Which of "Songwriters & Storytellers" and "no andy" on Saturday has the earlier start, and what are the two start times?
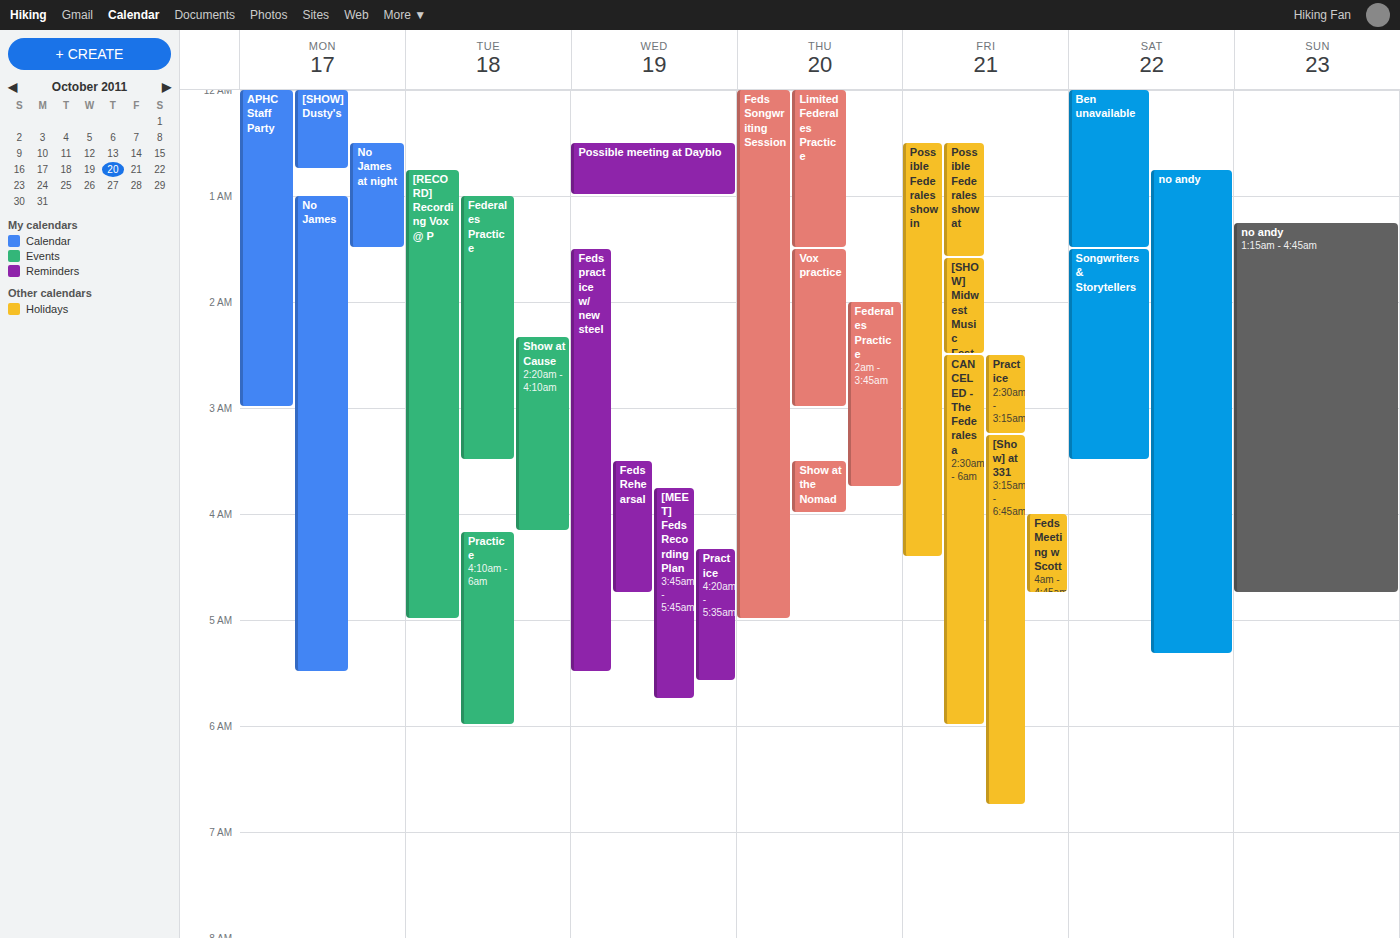
"no andy" 12:45 AM; "Songwriters & Storytellers" 1:30 AM.